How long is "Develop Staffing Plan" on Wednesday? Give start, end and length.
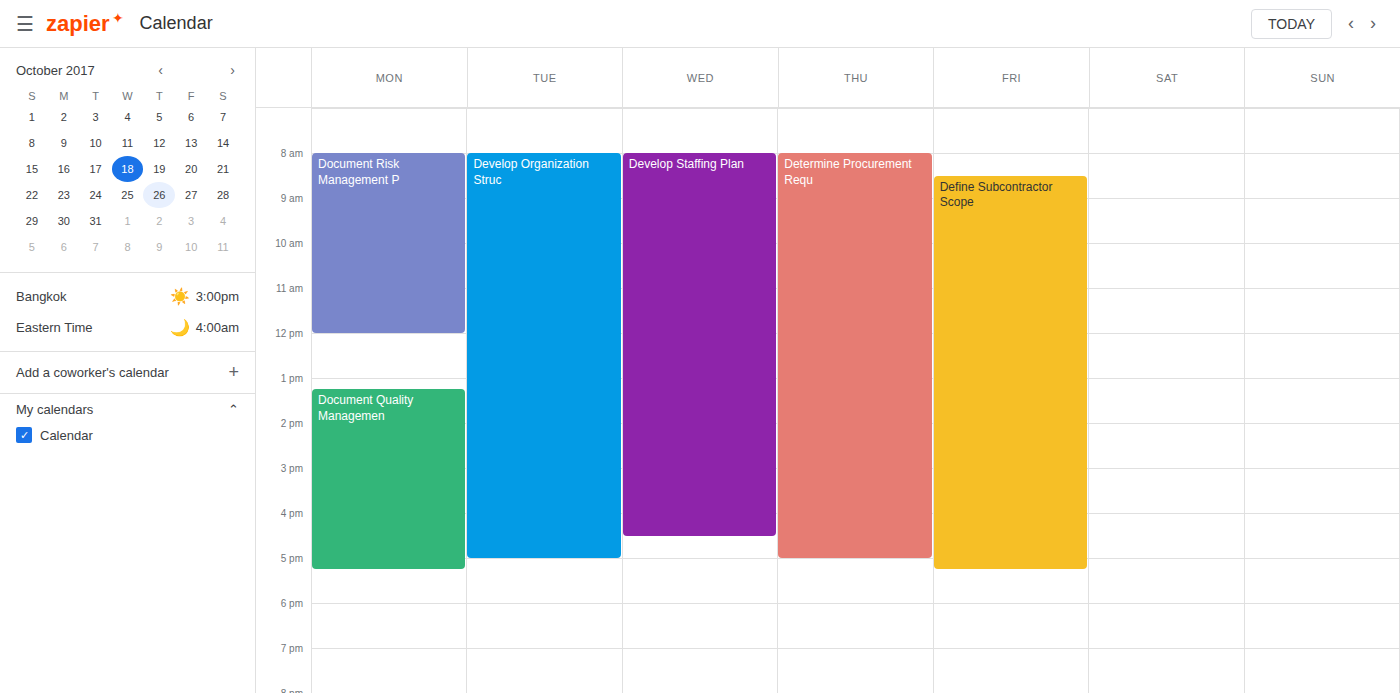
8:00 AM to 4:30 PM, 8 hours 30 minutes